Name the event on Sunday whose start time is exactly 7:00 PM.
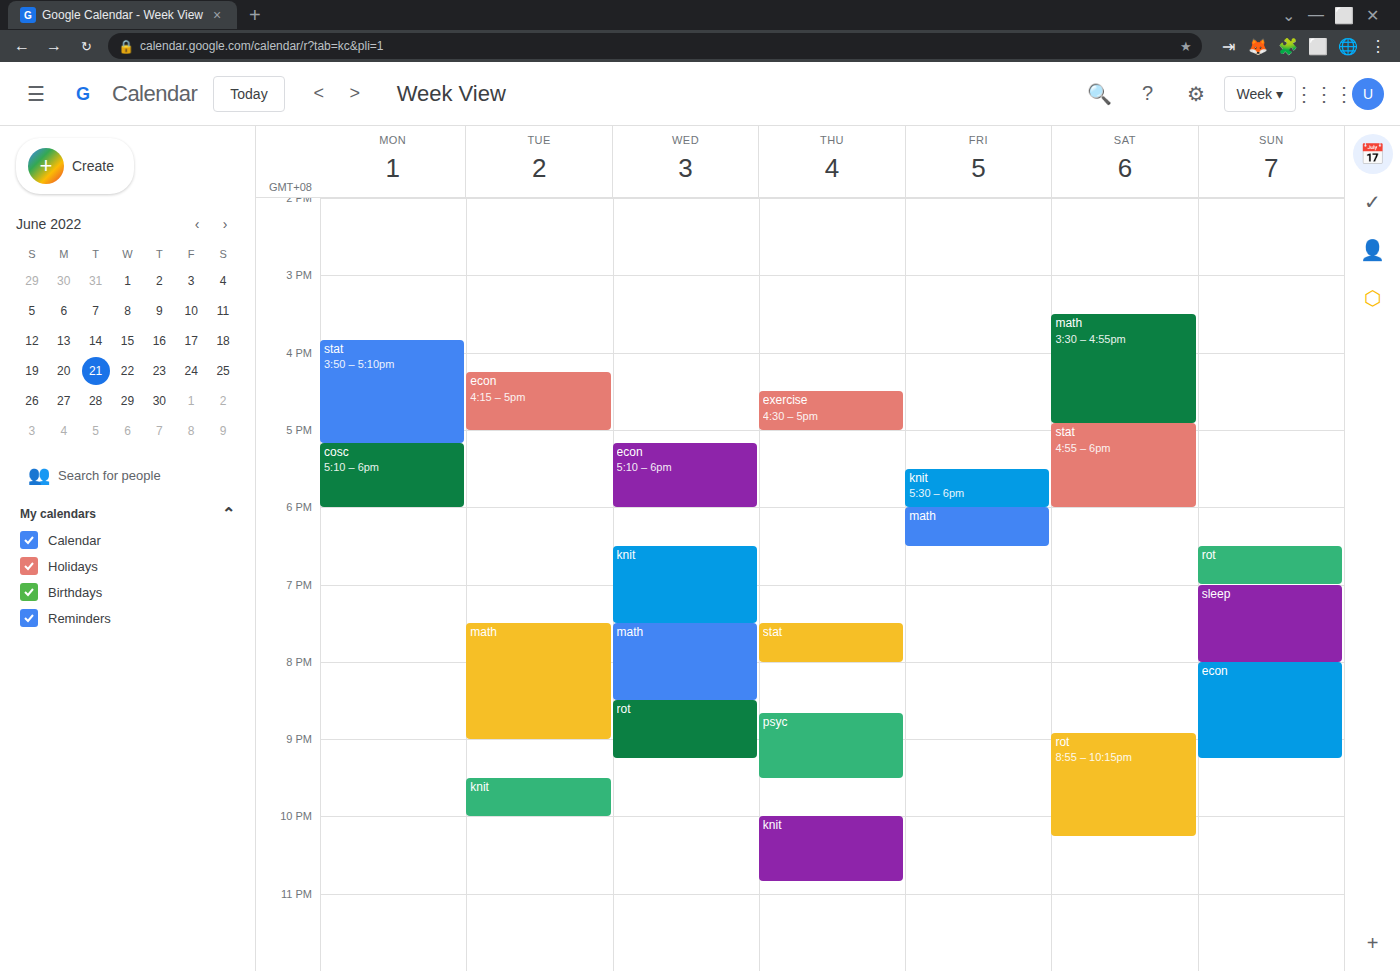
"sleep"